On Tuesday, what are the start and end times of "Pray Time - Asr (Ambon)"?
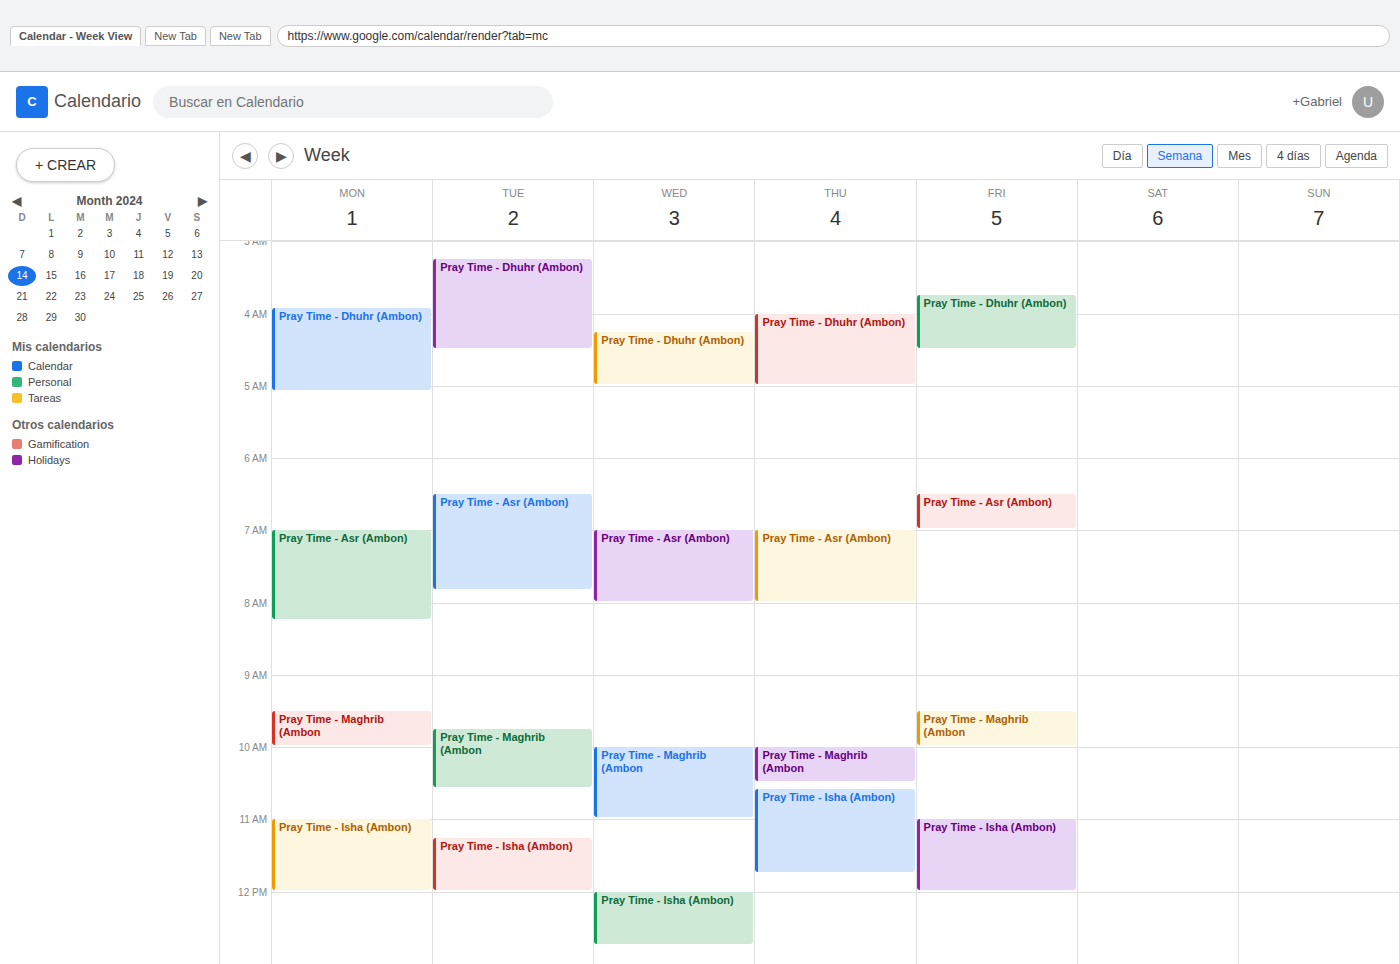
6:30 AM to 7:50 AM